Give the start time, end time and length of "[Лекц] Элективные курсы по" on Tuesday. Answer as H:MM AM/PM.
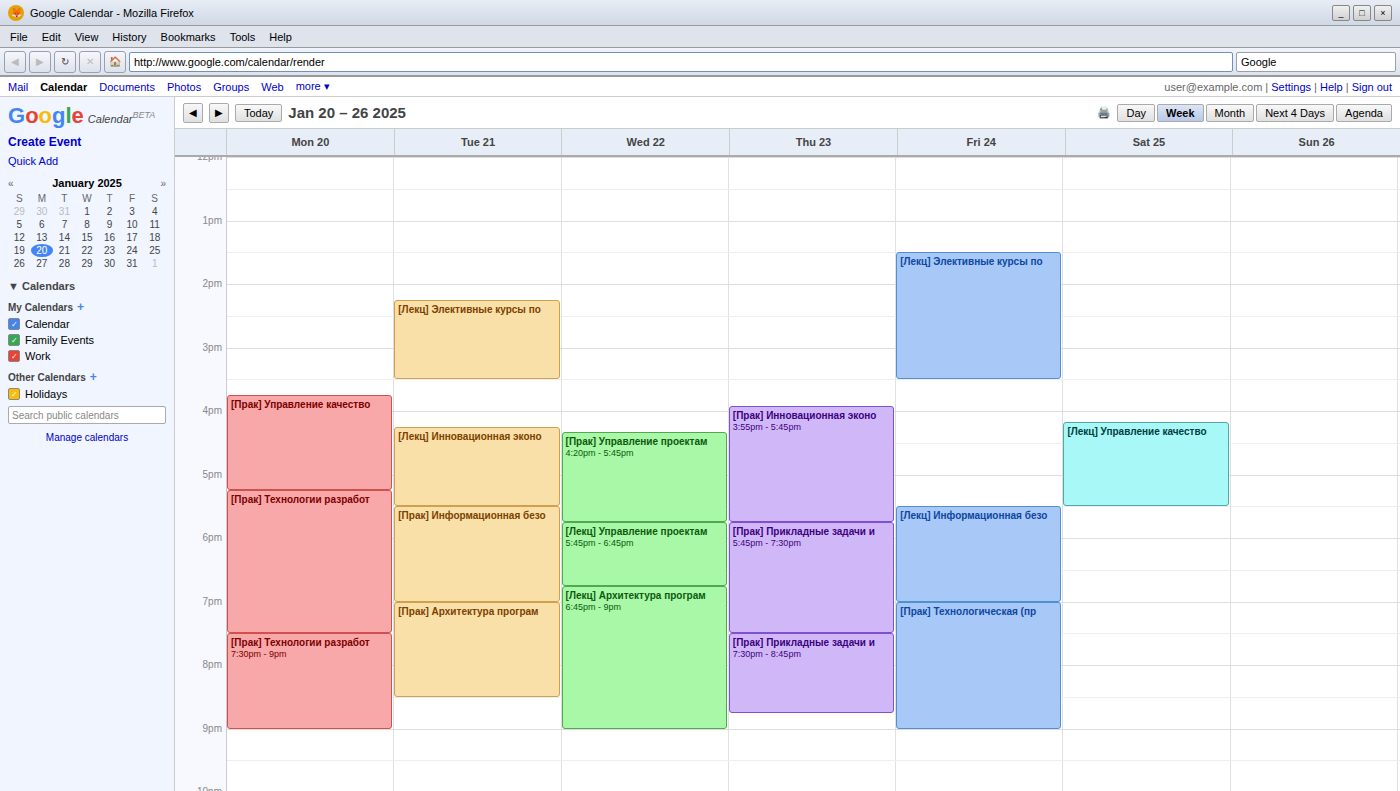
2:15 PM to 3:30 PM, 1 hour 15 minutes